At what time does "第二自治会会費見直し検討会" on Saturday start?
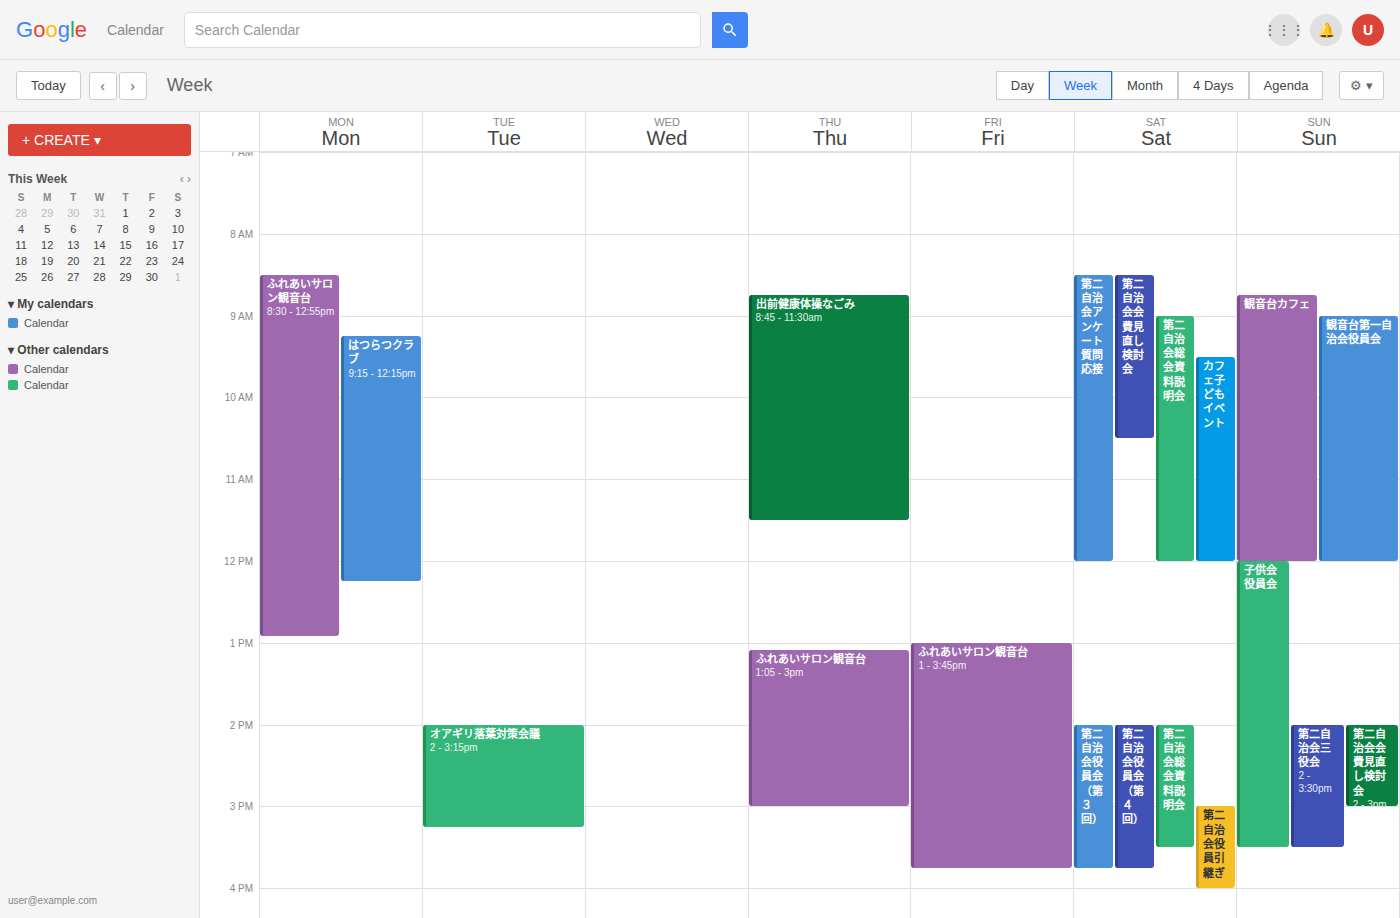
8:30 AM